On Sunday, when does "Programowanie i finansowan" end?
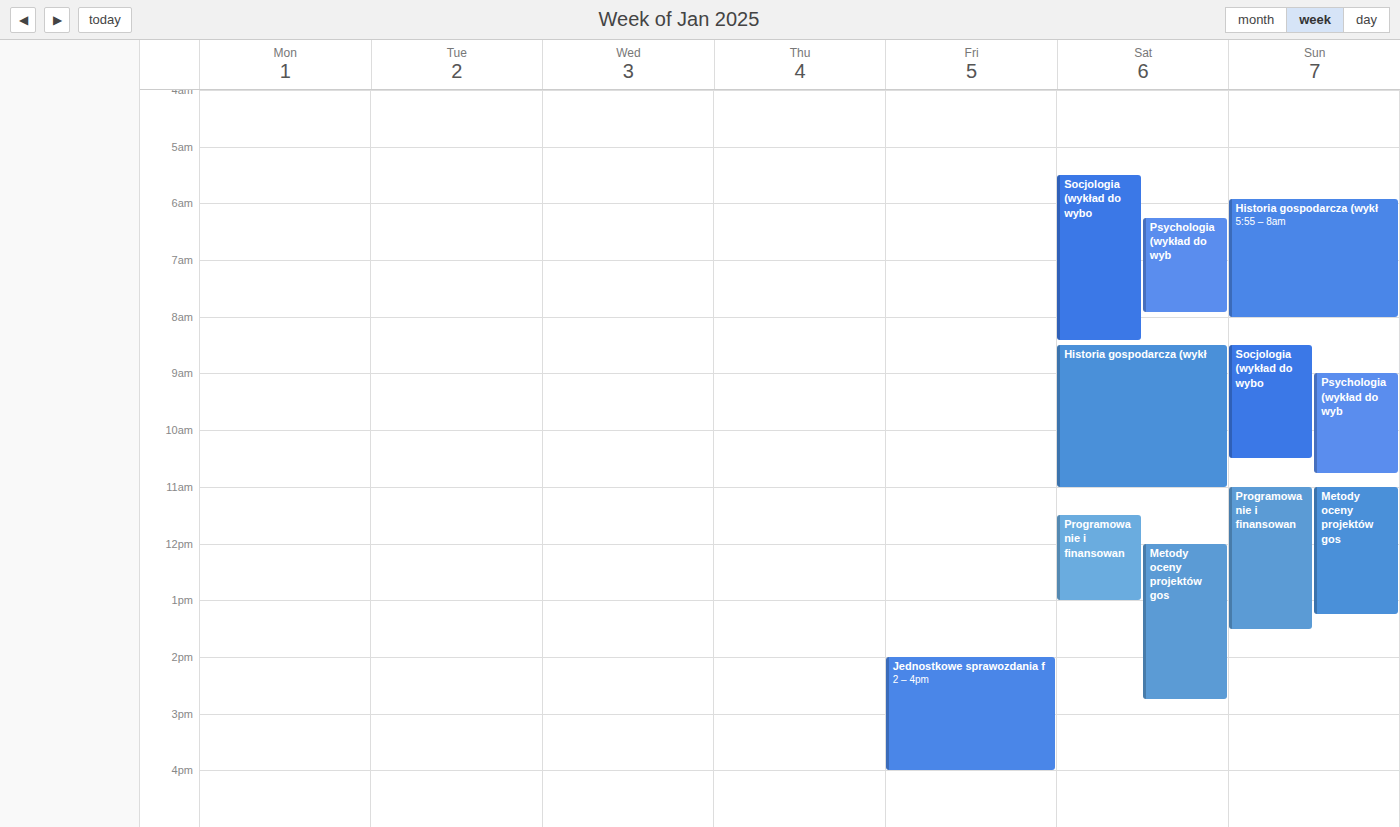
1:30 PM